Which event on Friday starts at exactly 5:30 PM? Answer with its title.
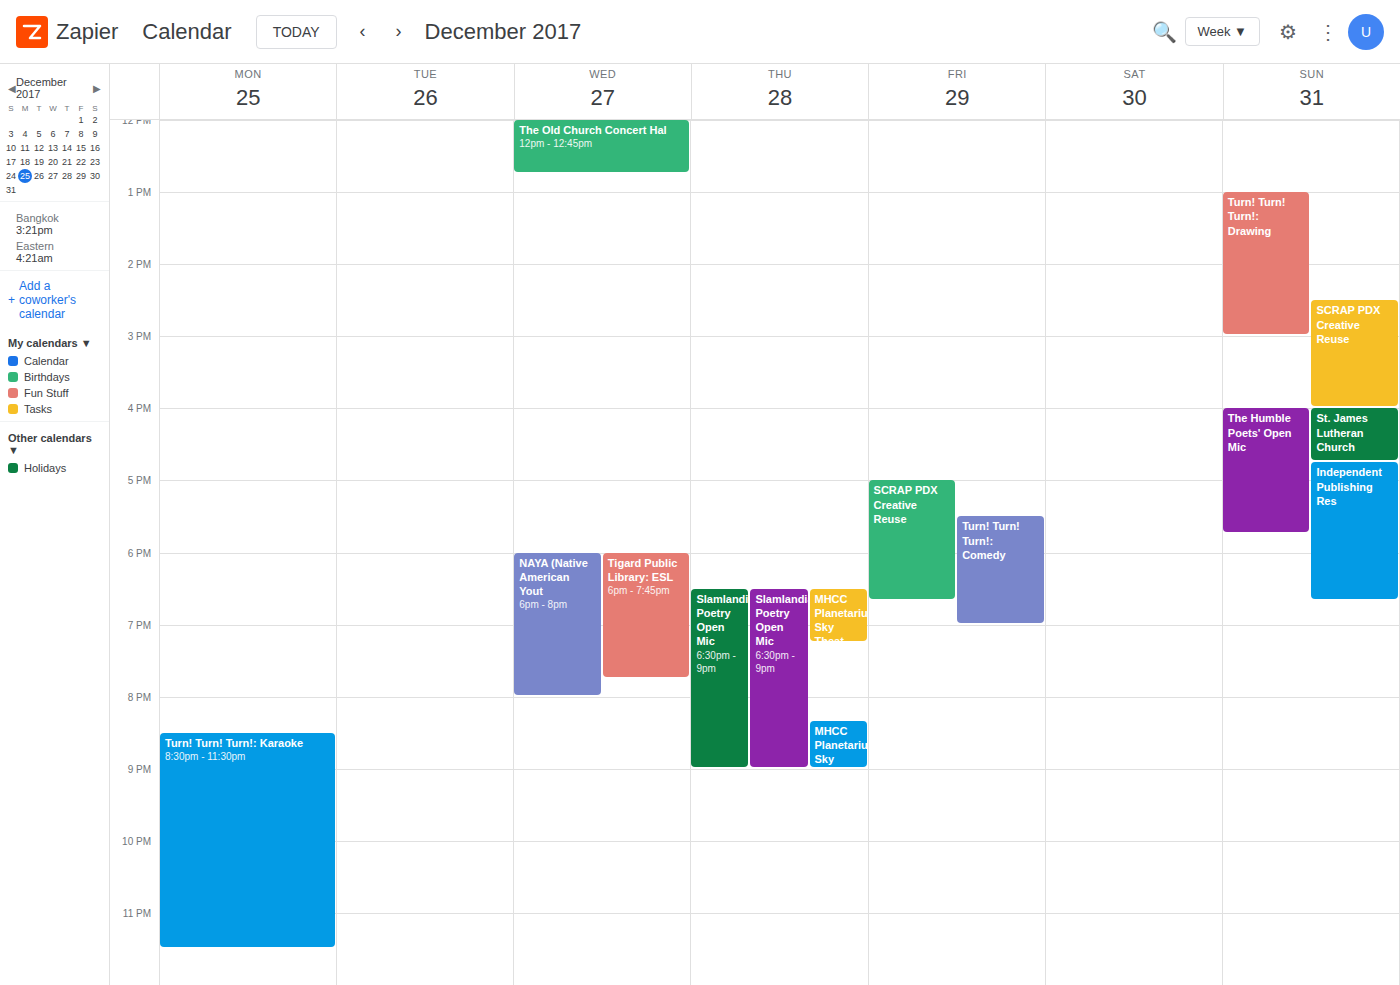
"Turn! Turn! Turn!: Comedy"